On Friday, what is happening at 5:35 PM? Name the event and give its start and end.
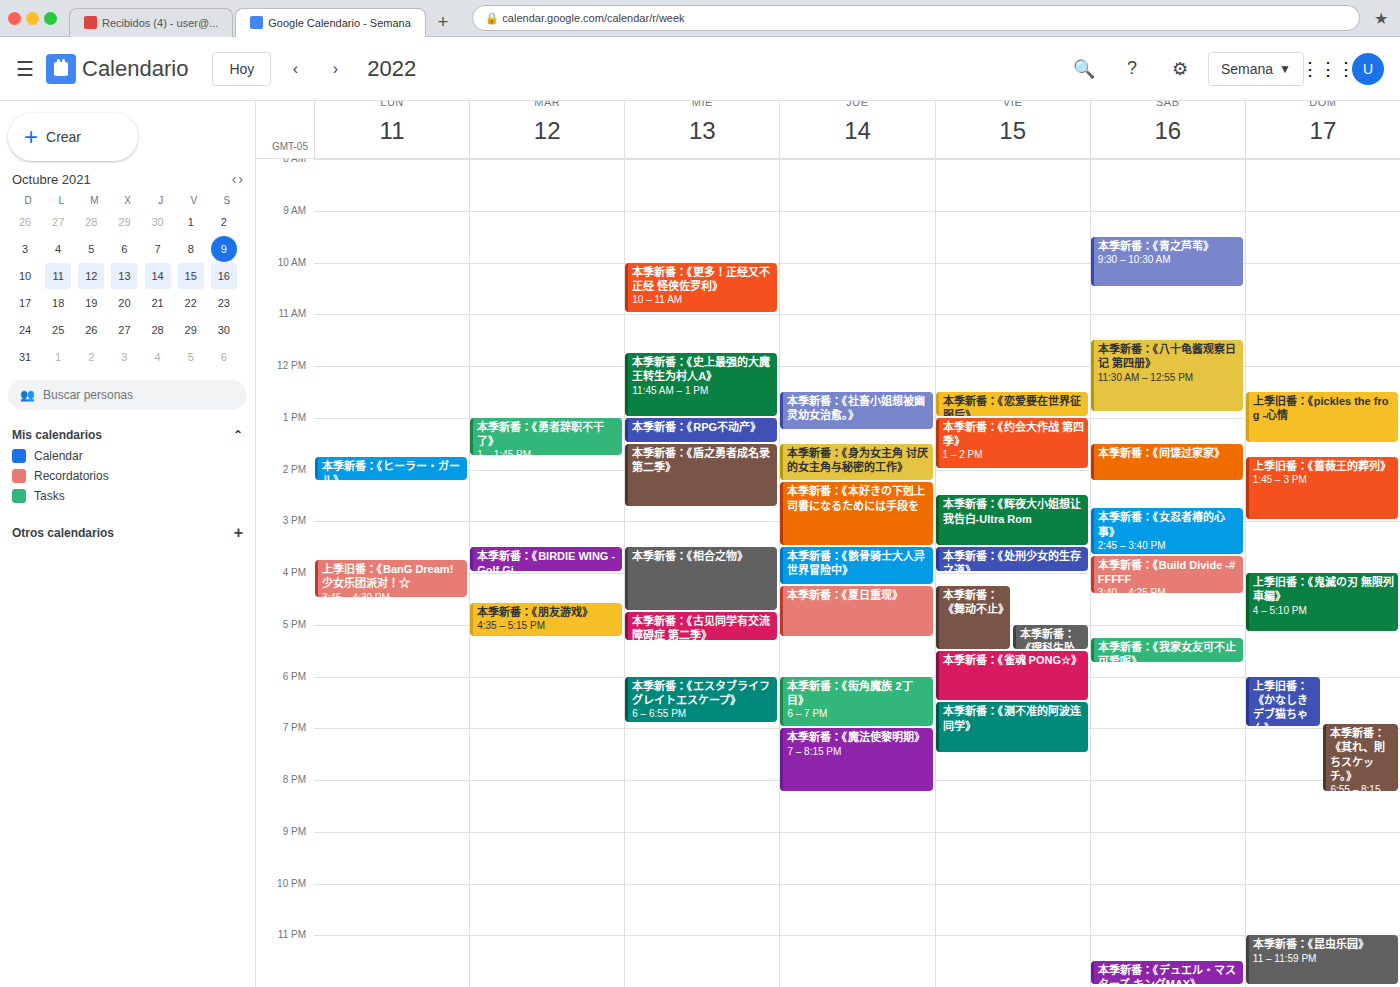
"本季新番：《雀魂 PONG☆》", 5:30 PM to 6:30 PM